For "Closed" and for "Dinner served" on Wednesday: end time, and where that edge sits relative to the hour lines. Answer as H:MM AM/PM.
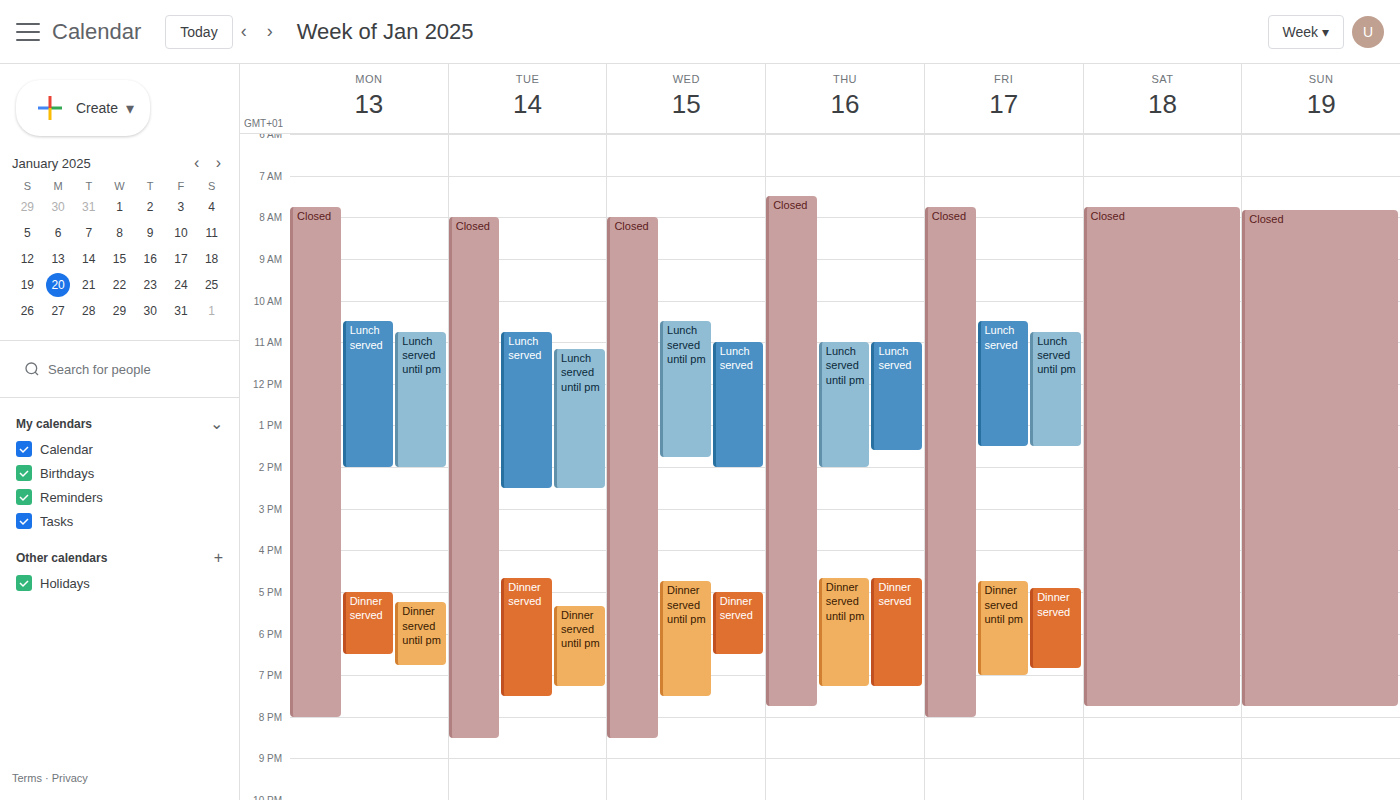
"Closed": 8:30 PM, halfway between the 8 PM and 9 PM lines. "Dinner served": 6:30 PM, halfway between the 6 PM and 7 PM lines.